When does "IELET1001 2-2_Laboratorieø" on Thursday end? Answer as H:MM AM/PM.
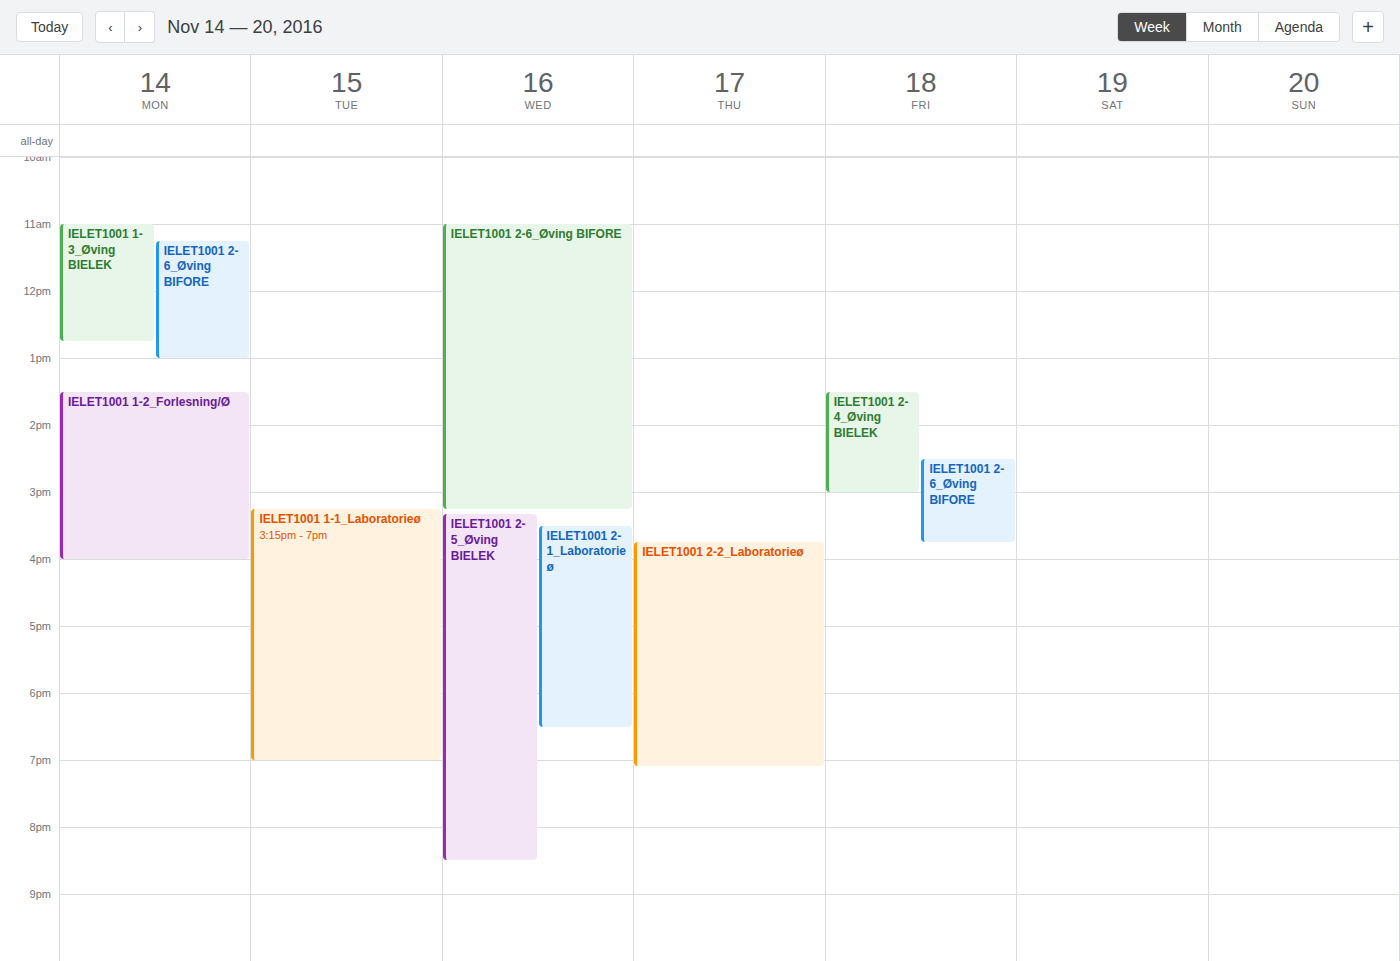
7:05 PM